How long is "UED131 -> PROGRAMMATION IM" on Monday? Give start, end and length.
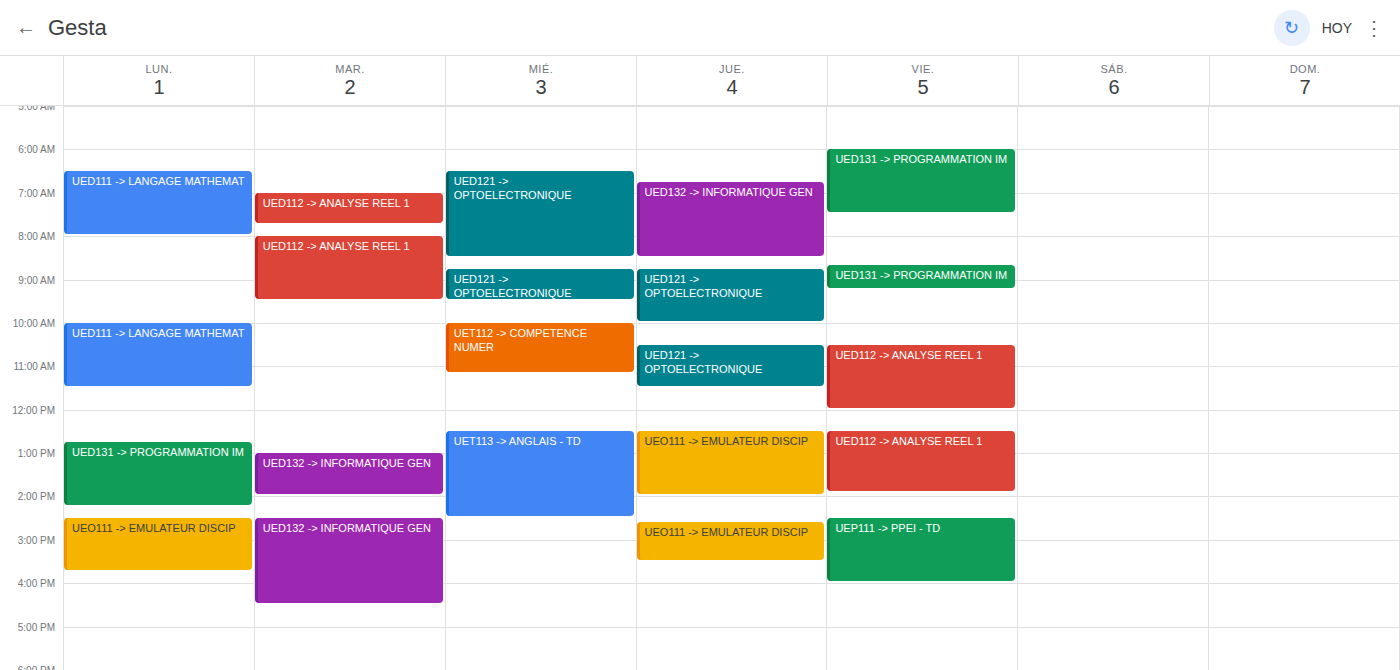
12:45 PM to 2:15 PM, 1 hour 30 minutes